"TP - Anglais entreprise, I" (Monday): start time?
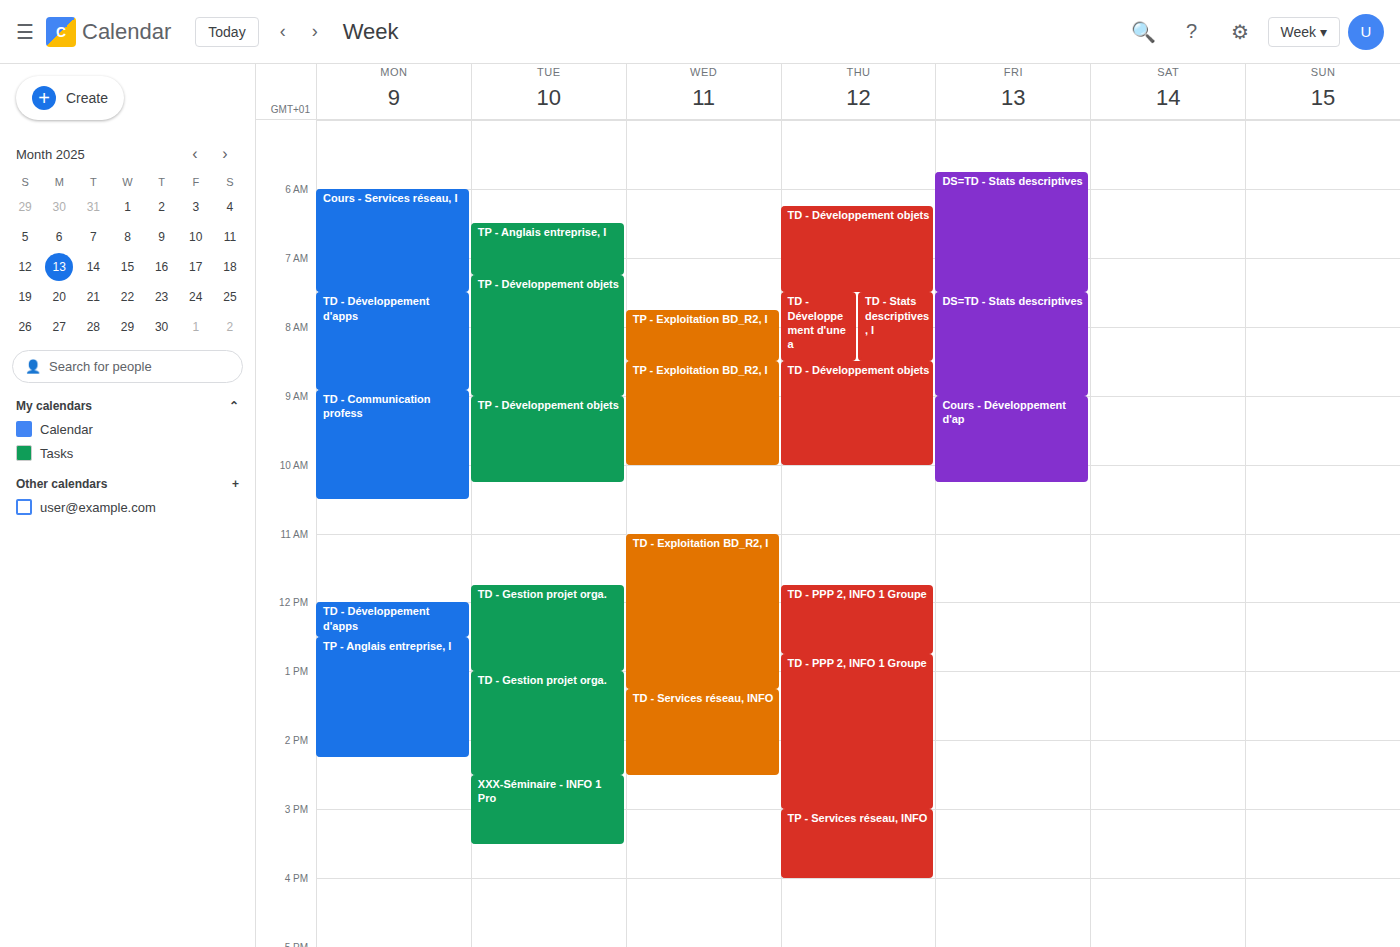
12:30 PM